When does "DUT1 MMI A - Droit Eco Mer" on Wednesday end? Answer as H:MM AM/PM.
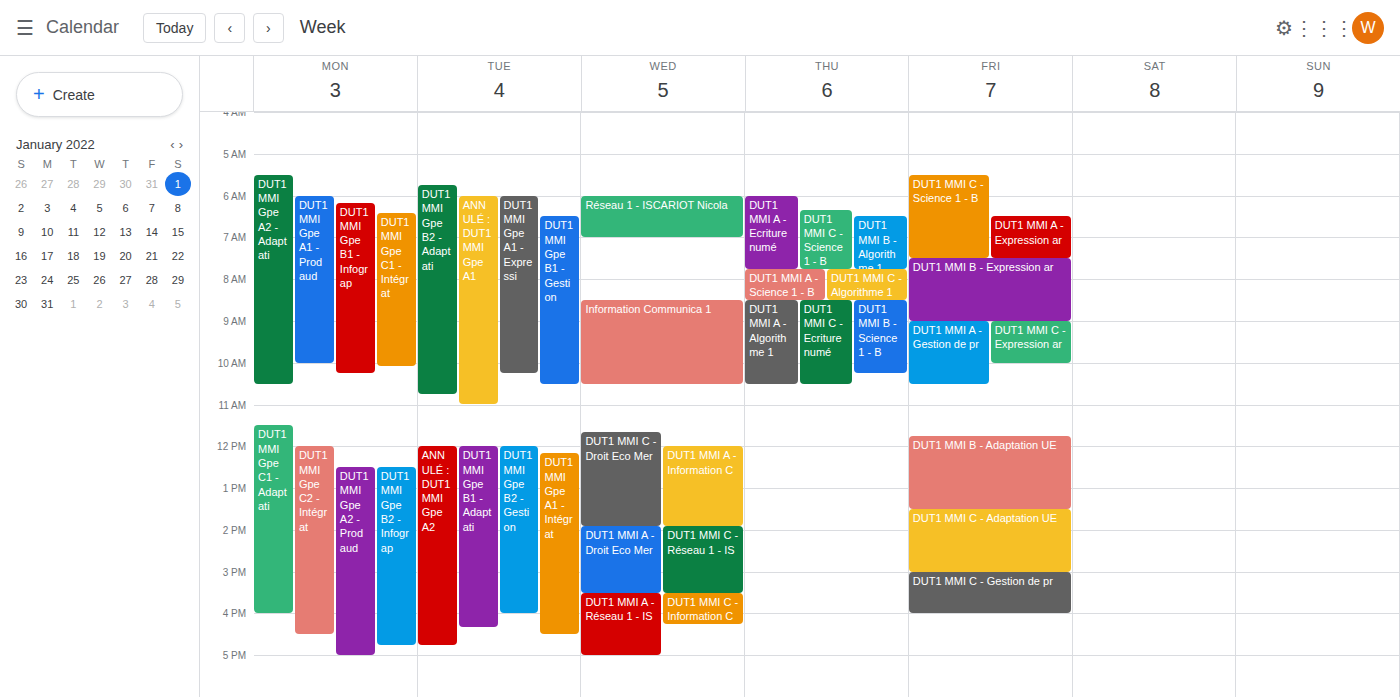
3:30 PM